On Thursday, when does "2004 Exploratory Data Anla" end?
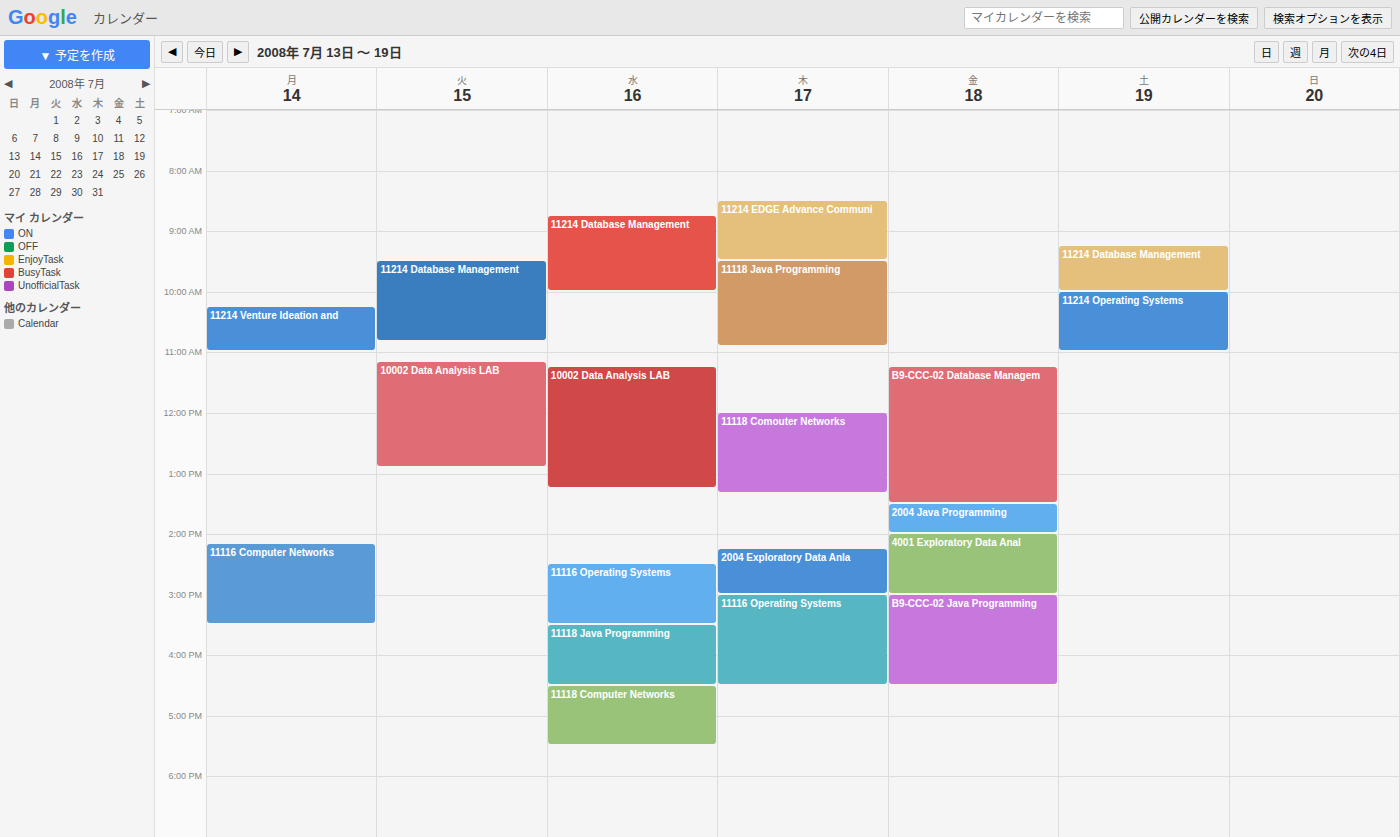
3:00 PM